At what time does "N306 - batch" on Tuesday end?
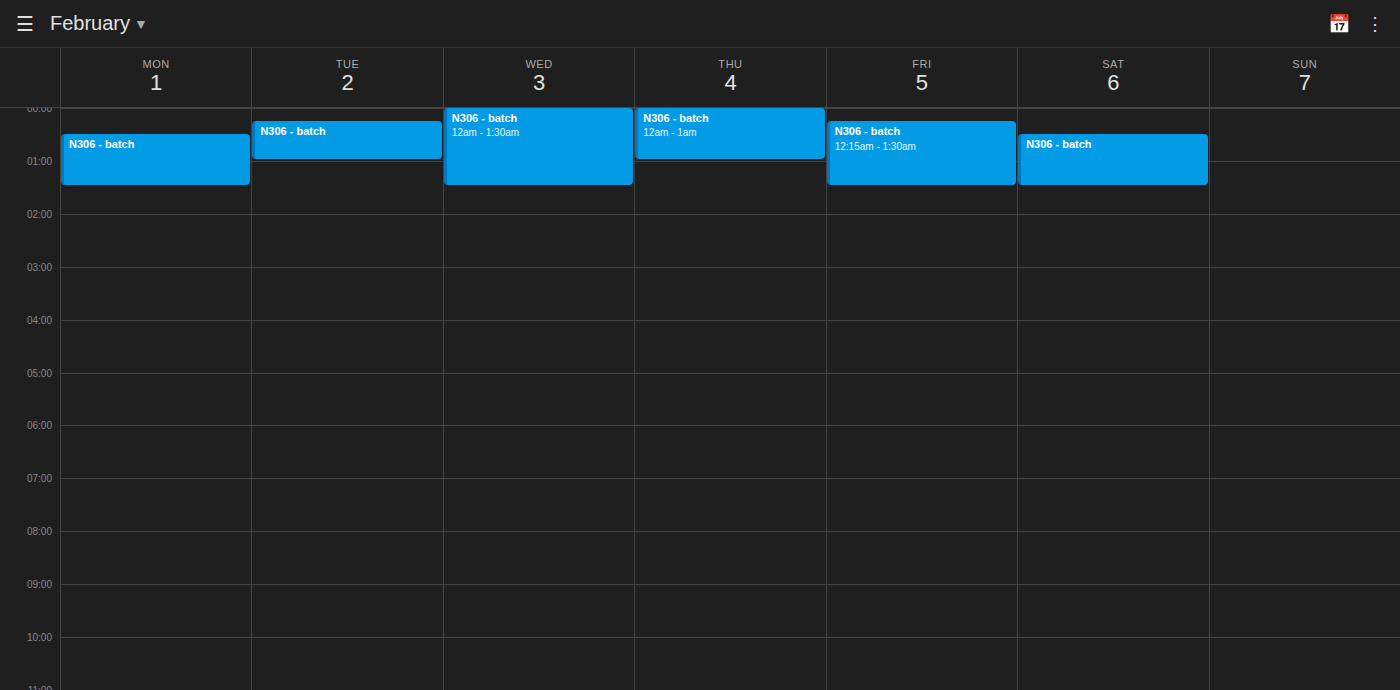
01:00